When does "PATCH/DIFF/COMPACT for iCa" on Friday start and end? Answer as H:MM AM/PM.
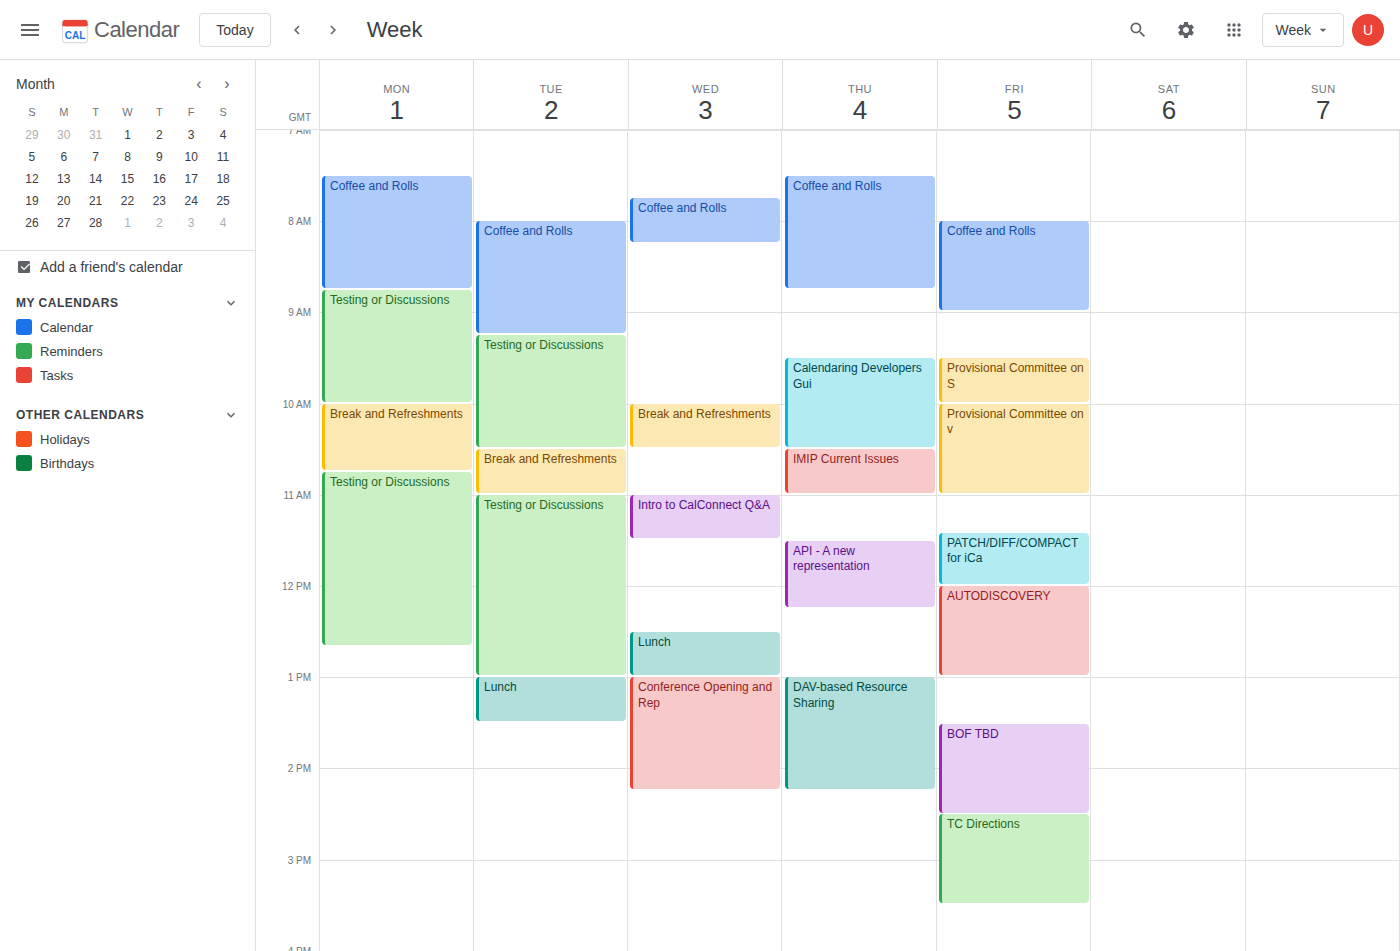
11:25 AM to 12:00 PM